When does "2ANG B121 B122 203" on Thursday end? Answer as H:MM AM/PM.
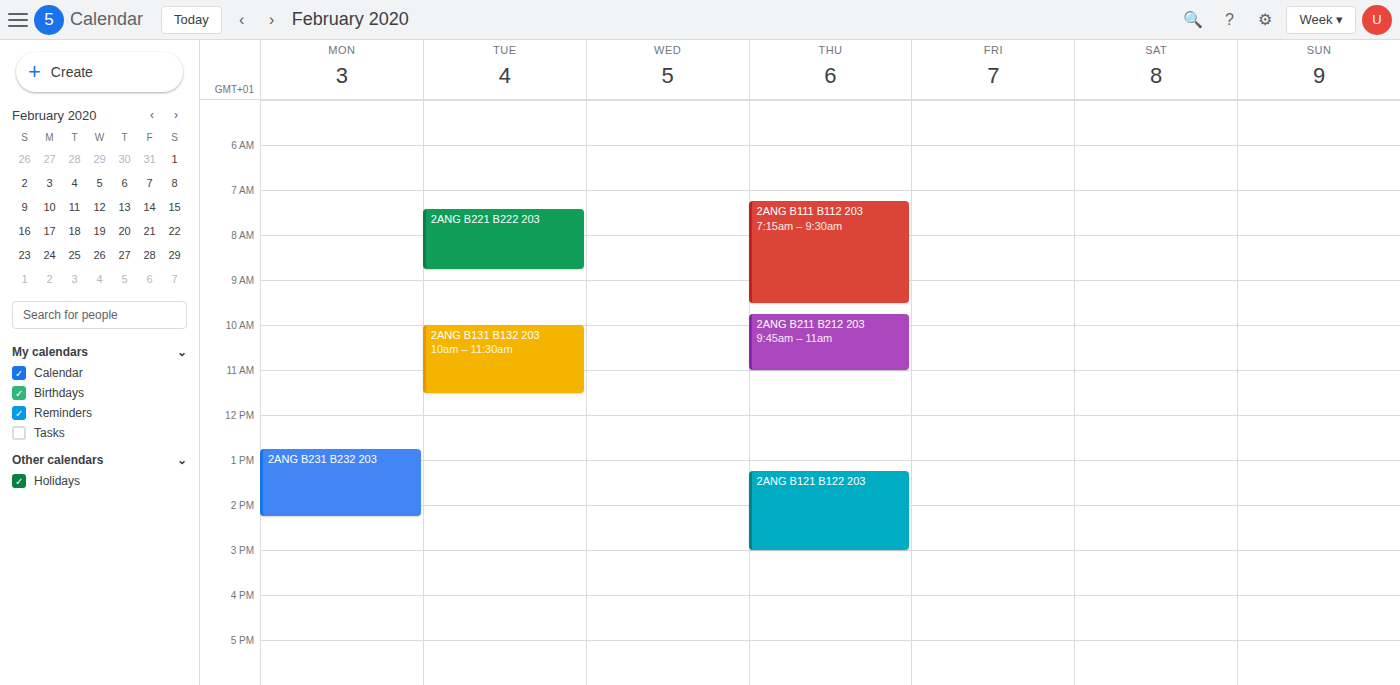
3:00 PM